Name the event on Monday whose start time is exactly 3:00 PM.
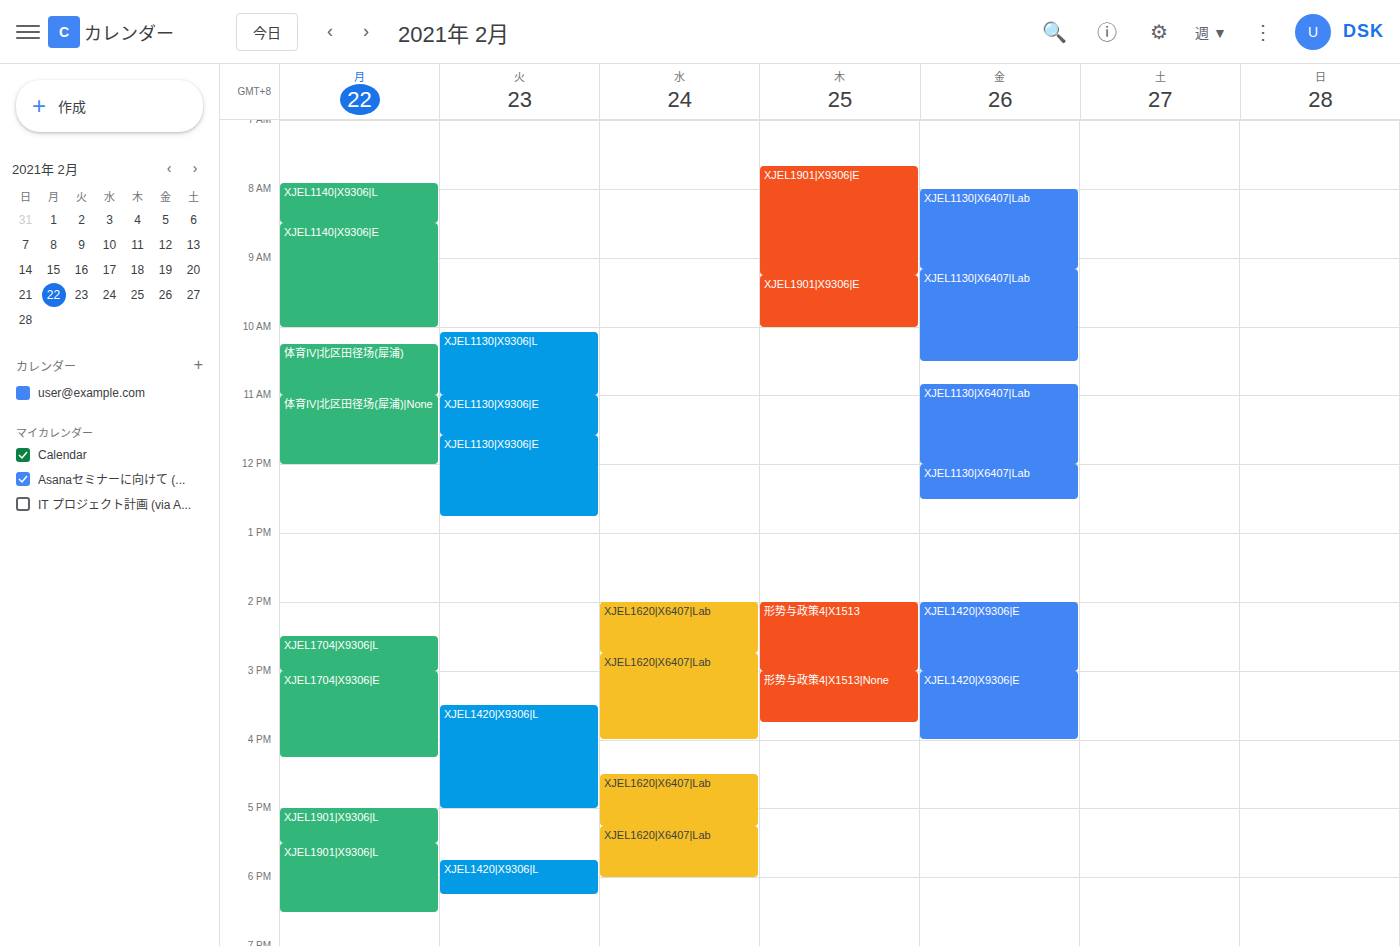
"XJEL1704|X9306|E"